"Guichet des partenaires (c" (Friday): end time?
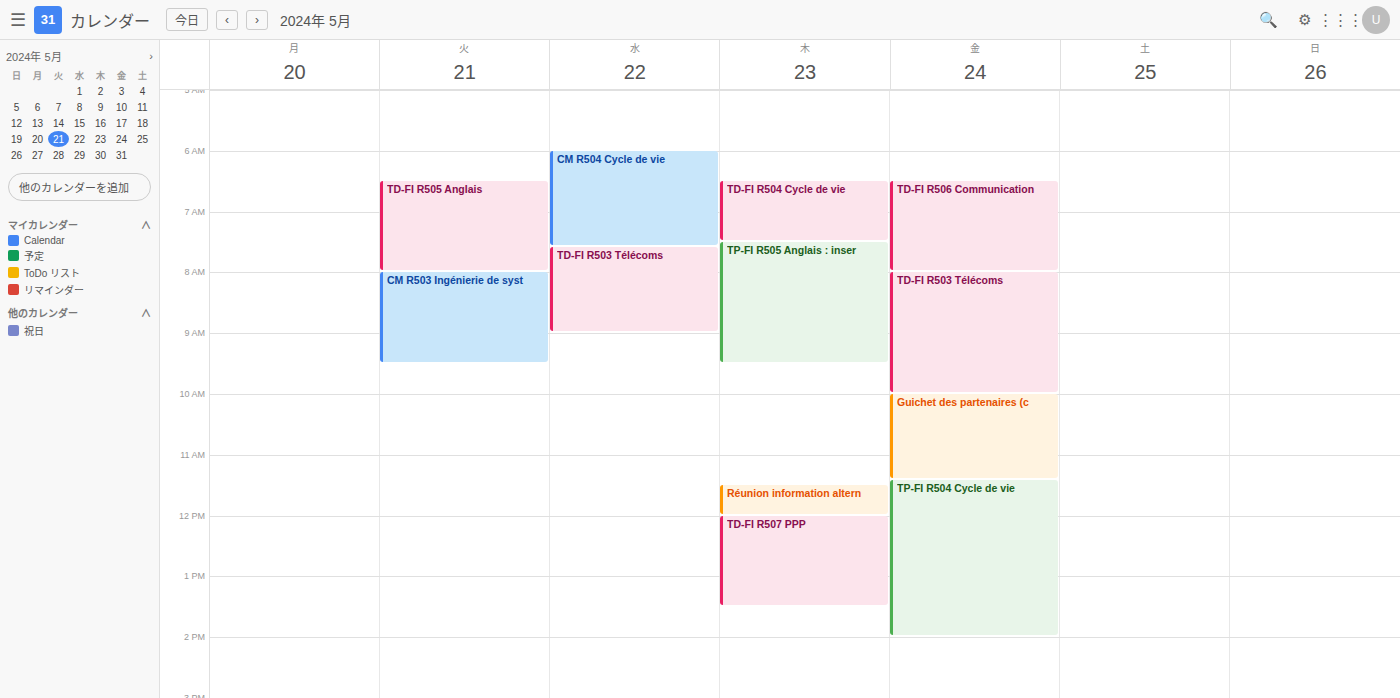
11:25 AM